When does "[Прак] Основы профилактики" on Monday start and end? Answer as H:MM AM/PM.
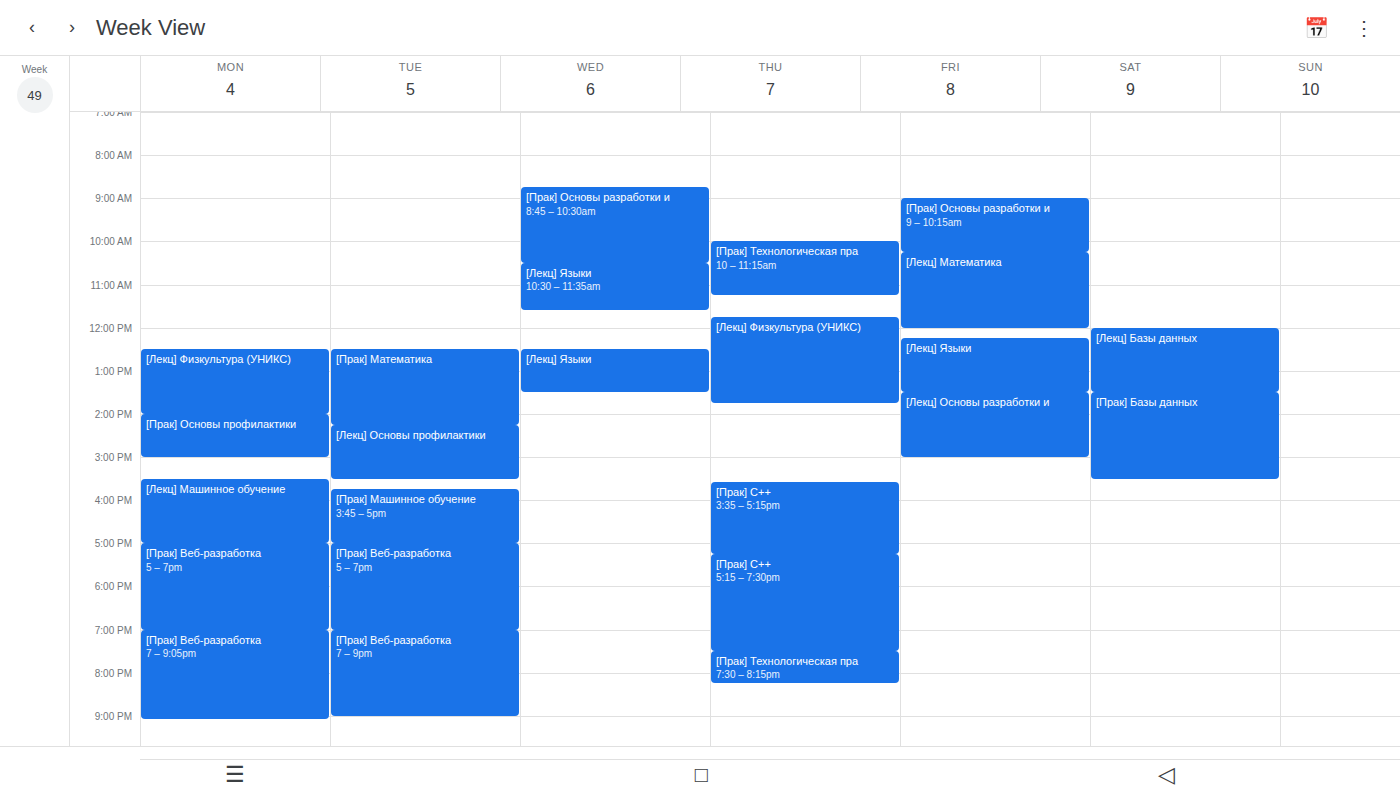
2:00 PM to 3:00 PM